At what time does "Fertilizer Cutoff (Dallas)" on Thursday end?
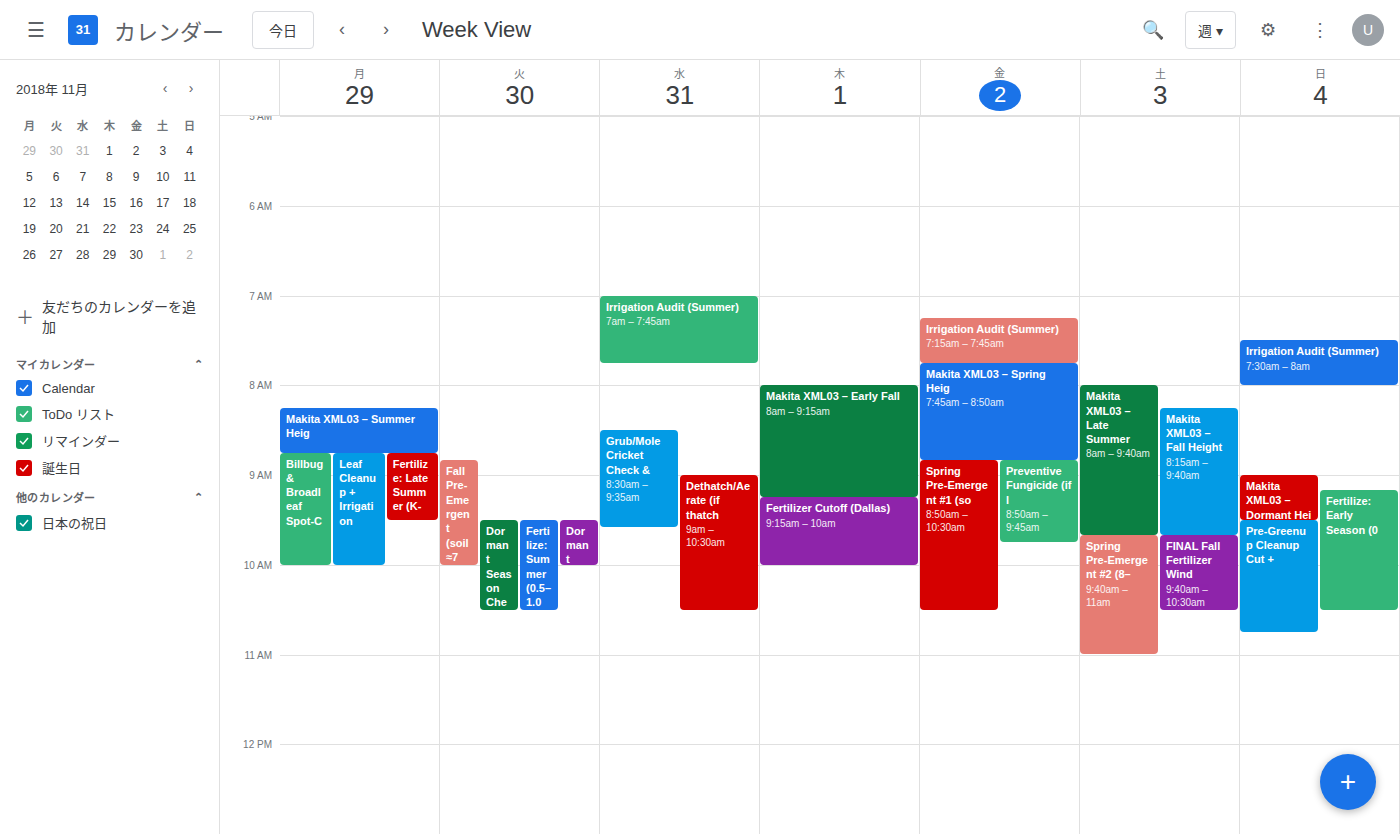
10:00 AM